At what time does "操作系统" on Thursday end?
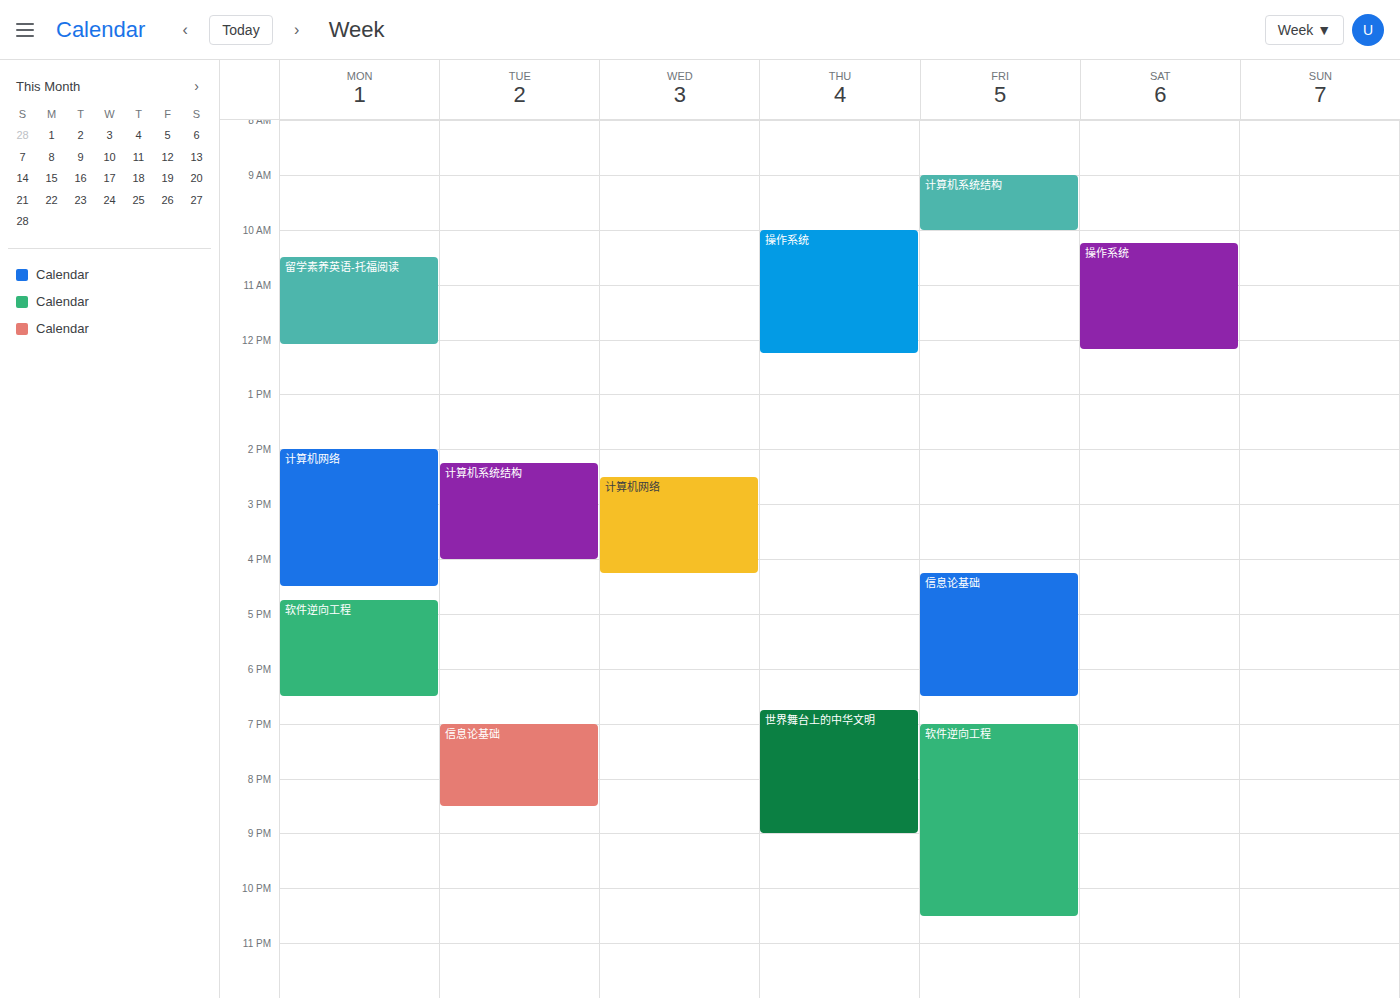
12:15 PM